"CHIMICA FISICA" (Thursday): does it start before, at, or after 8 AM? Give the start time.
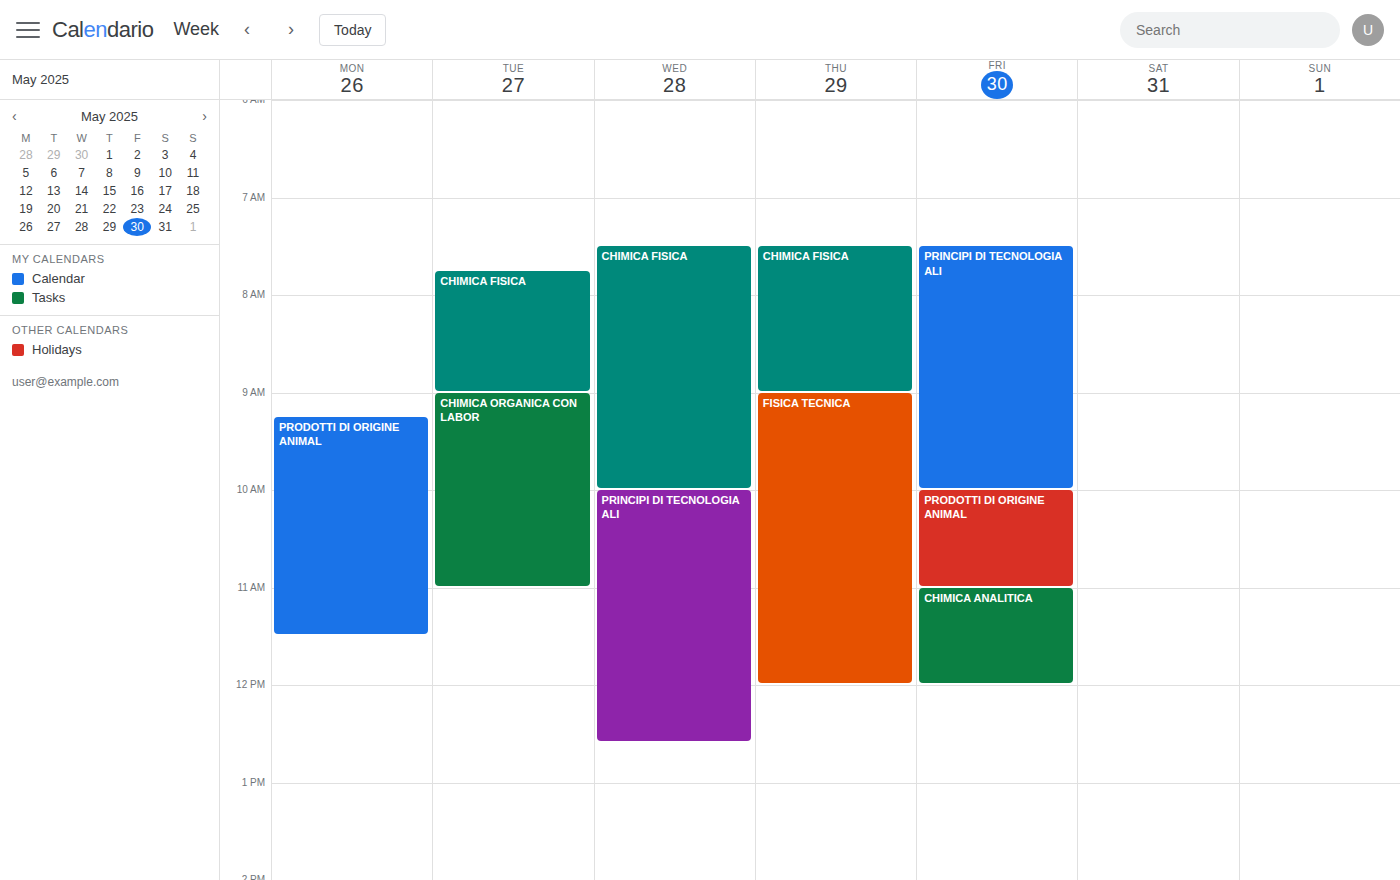
7:30 AM -- before 8 AM, 30 minutes above the 8 AM line.